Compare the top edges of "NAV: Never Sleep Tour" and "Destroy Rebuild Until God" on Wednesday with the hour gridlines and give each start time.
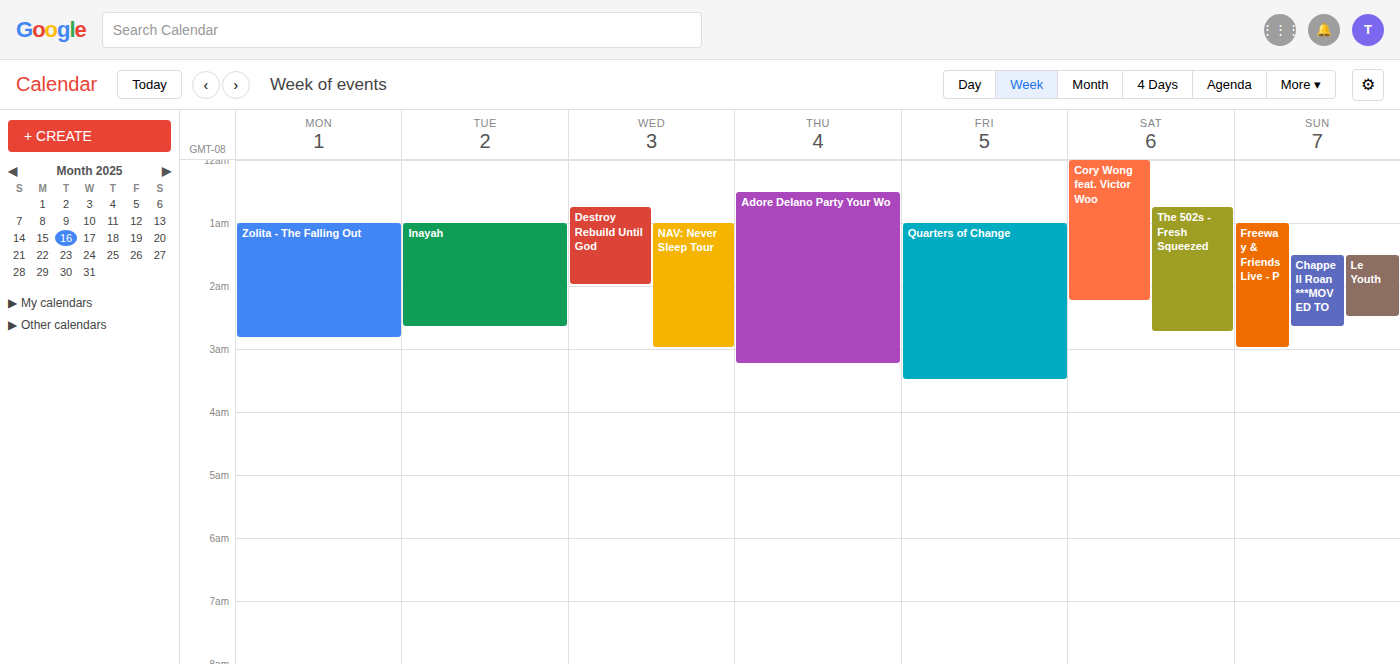
"NAV: Never Sleep Tour": 1:00 AM, exactly on the 1 AM line. "Destroy Rebuild Until God": 12:45 AM, neither: three quarters of the way from the 12 AM line to the 1 AM line.